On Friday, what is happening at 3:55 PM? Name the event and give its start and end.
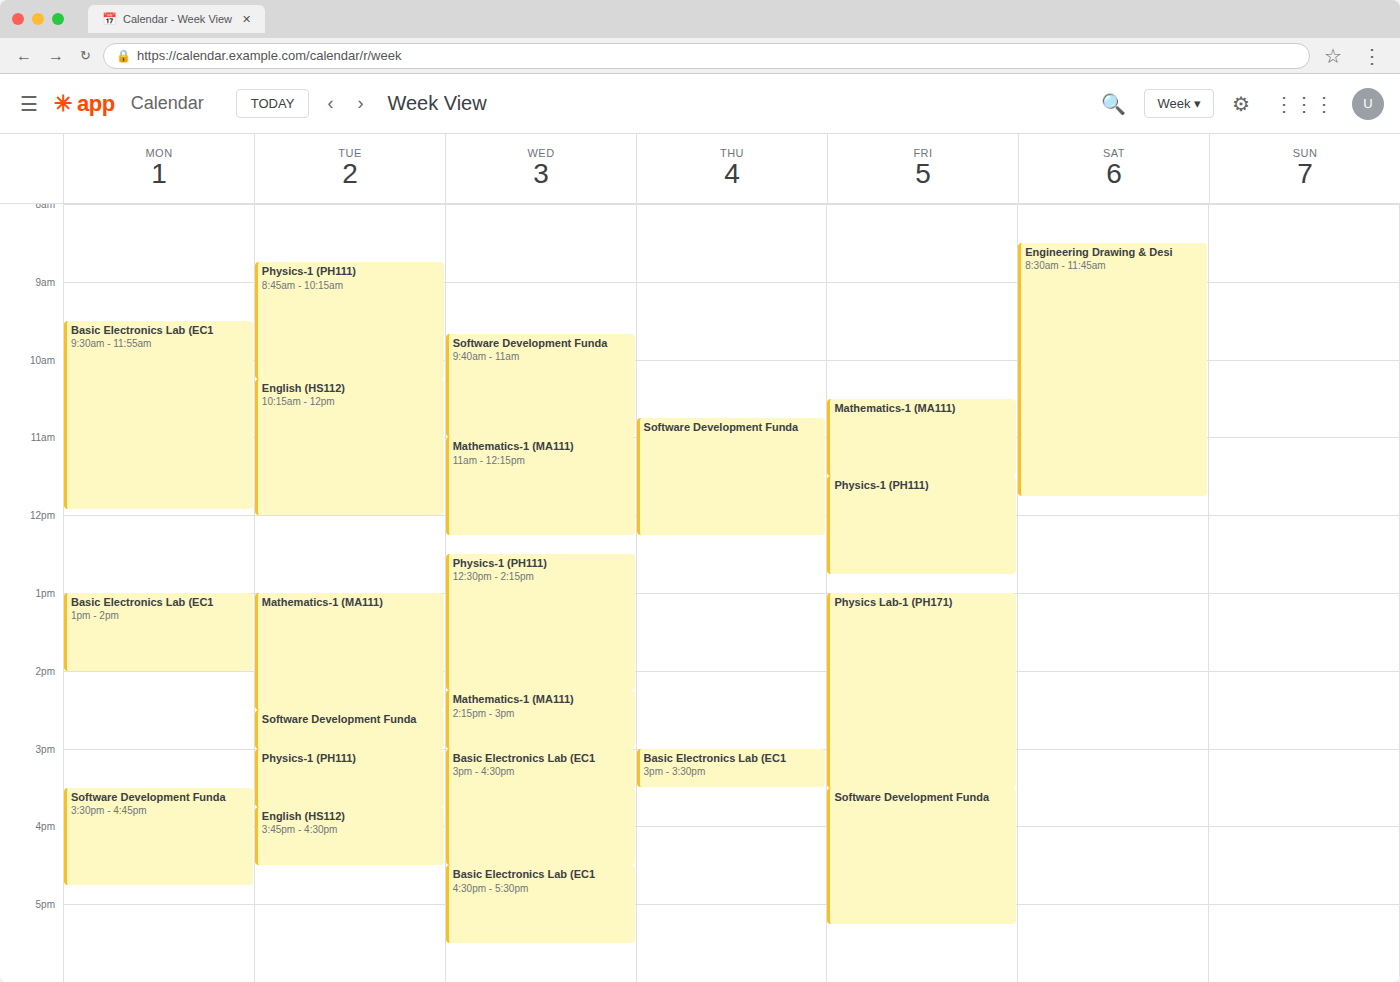
"Software Development Funda", 3:30 PM to 5:15 PM